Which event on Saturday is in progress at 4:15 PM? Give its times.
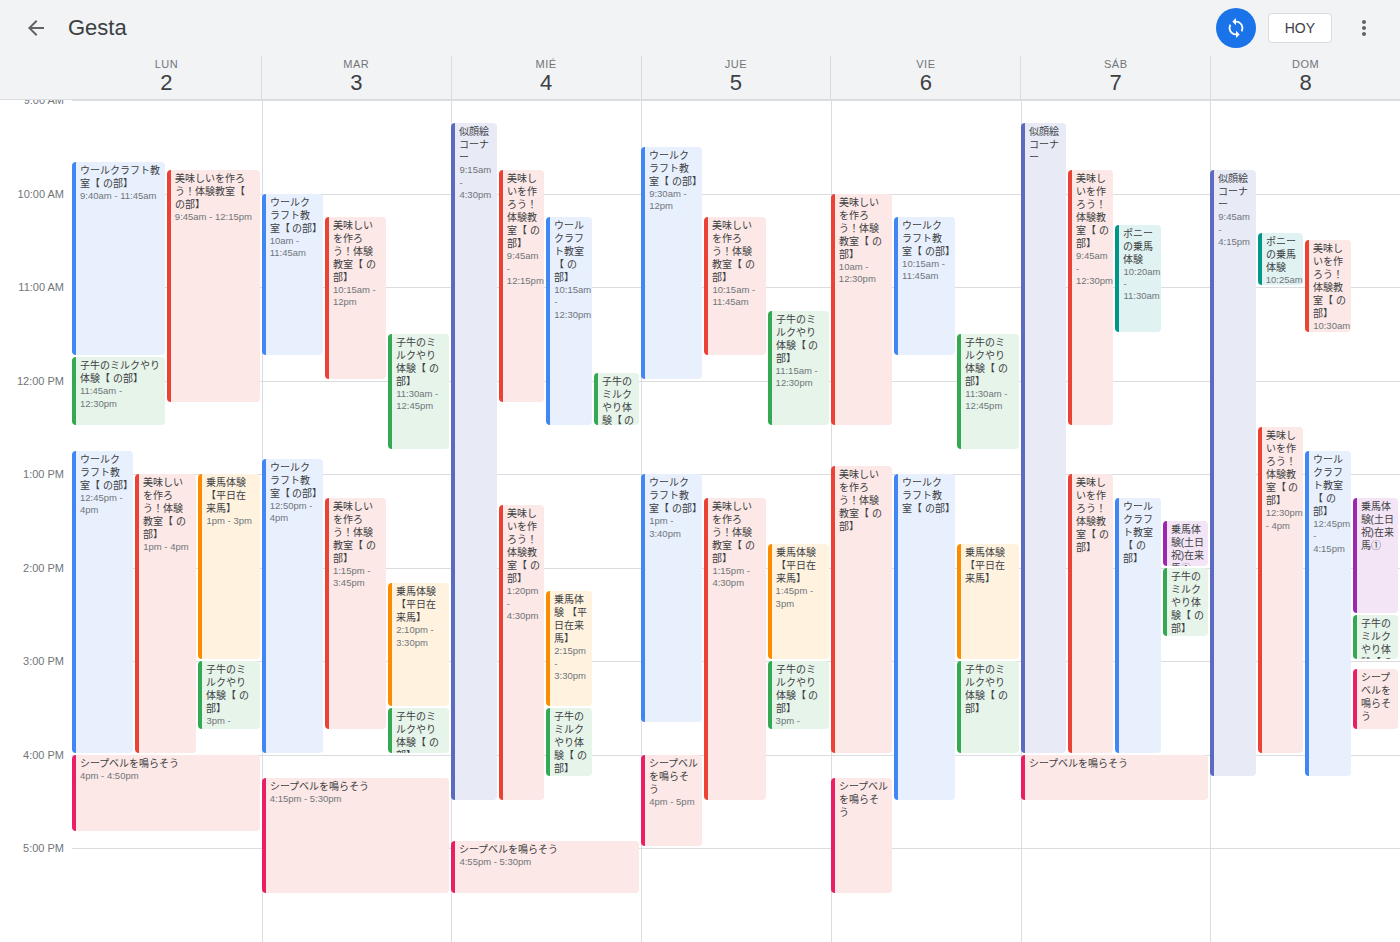
"シープベルを鳴らそう", 4:00 PM to 4:30 PM